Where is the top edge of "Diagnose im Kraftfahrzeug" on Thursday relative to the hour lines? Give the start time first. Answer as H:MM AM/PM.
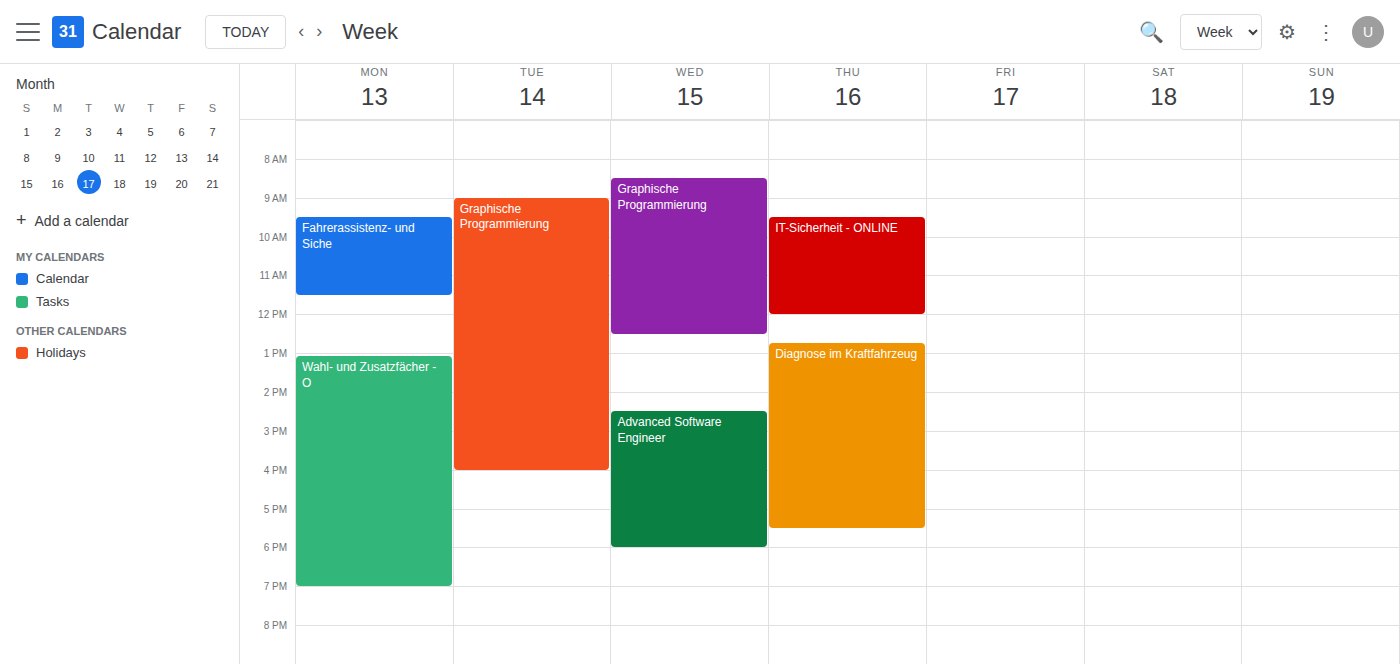
12:45 PM -- neither: three quarters of the way from the 12 PM line to the 1 PM line.